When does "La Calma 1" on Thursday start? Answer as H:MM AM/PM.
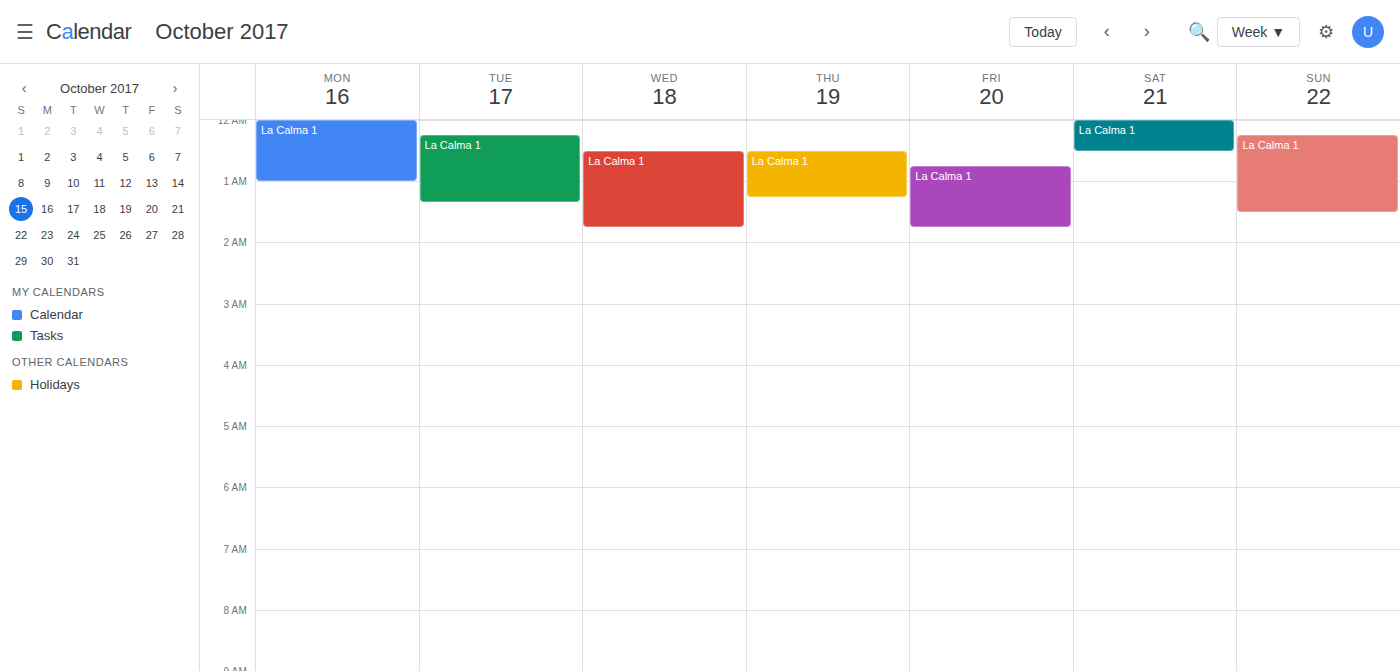
12:30 AM